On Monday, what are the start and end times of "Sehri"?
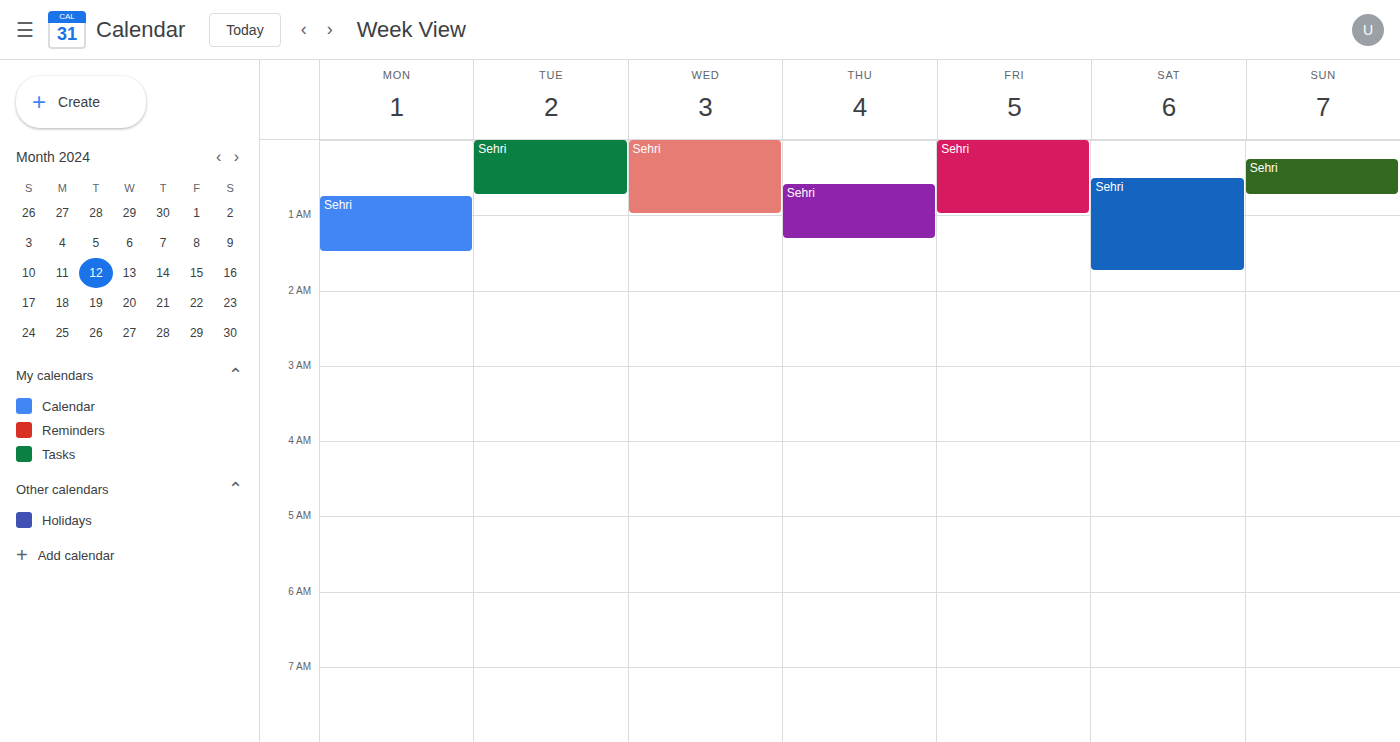
12:45 AM to 1:30 AM